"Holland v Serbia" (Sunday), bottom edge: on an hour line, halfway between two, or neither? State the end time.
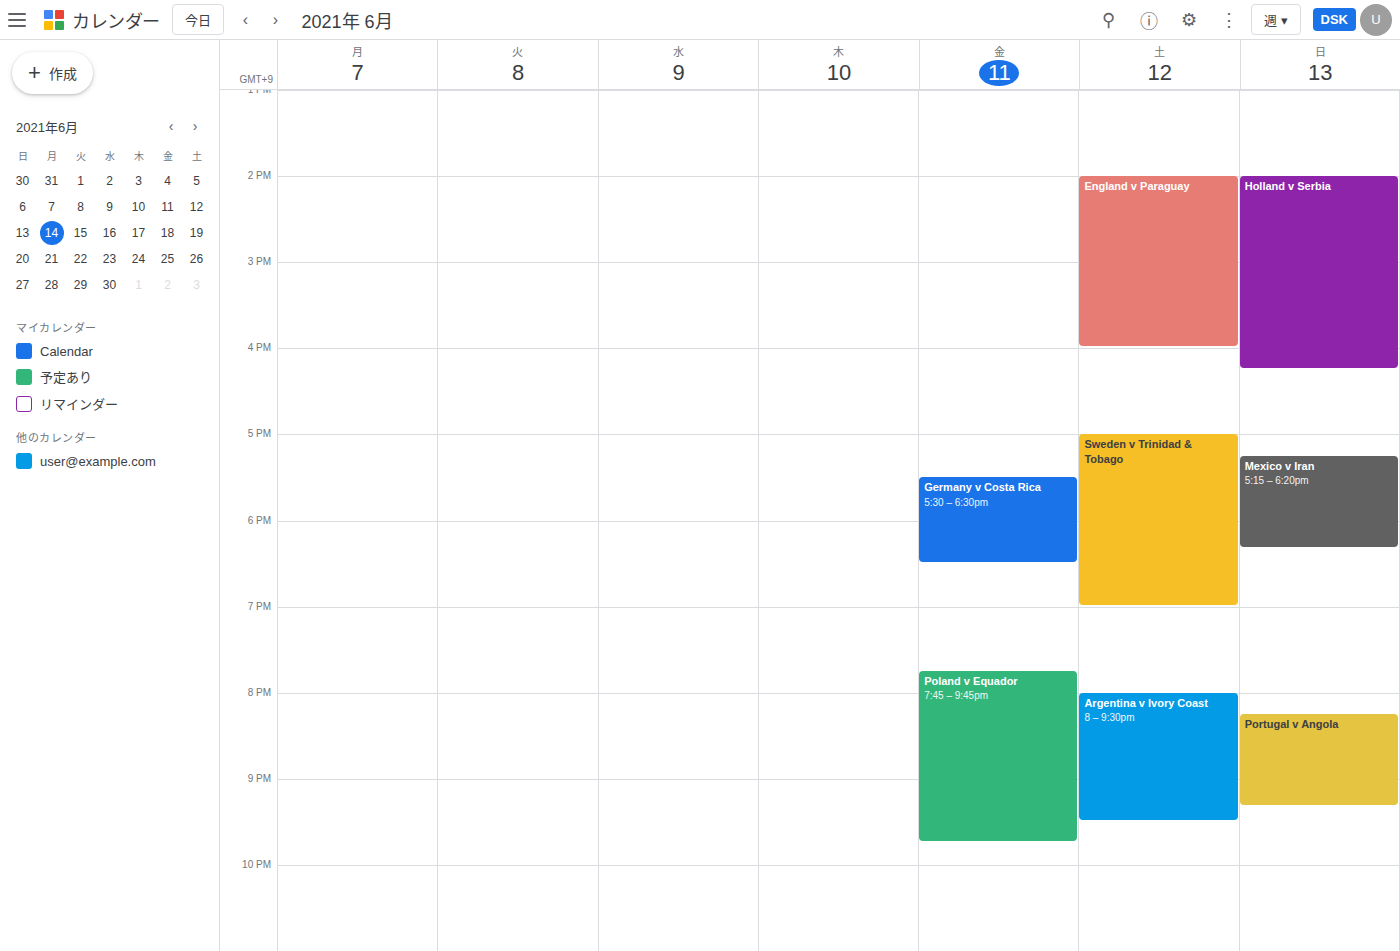
4:15 PM -- neither: a quarter of the way from the 4 PM line to the 5 PM line.